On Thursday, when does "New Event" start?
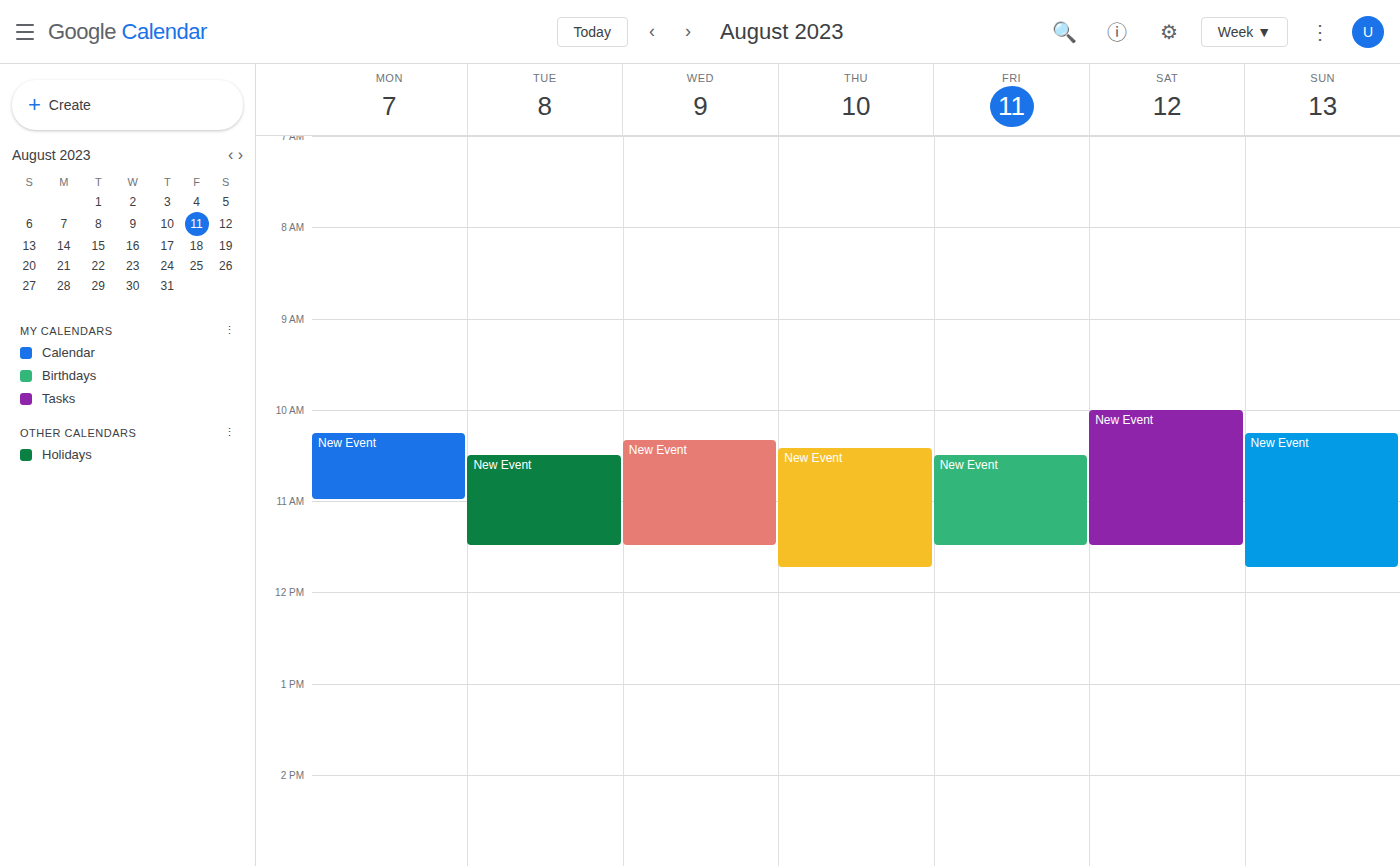
10:25 AM